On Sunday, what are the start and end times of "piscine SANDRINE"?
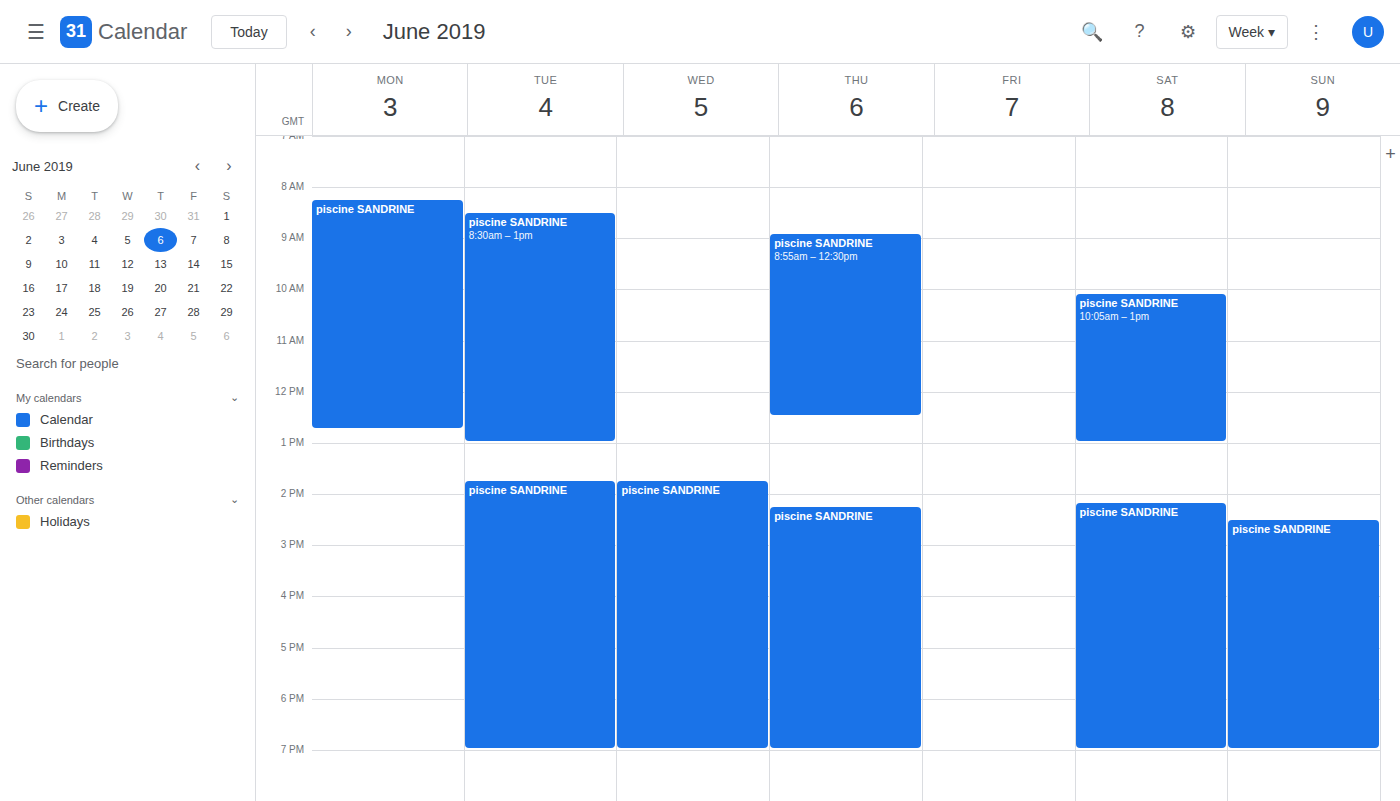
2:30 PM to 7:00 PM